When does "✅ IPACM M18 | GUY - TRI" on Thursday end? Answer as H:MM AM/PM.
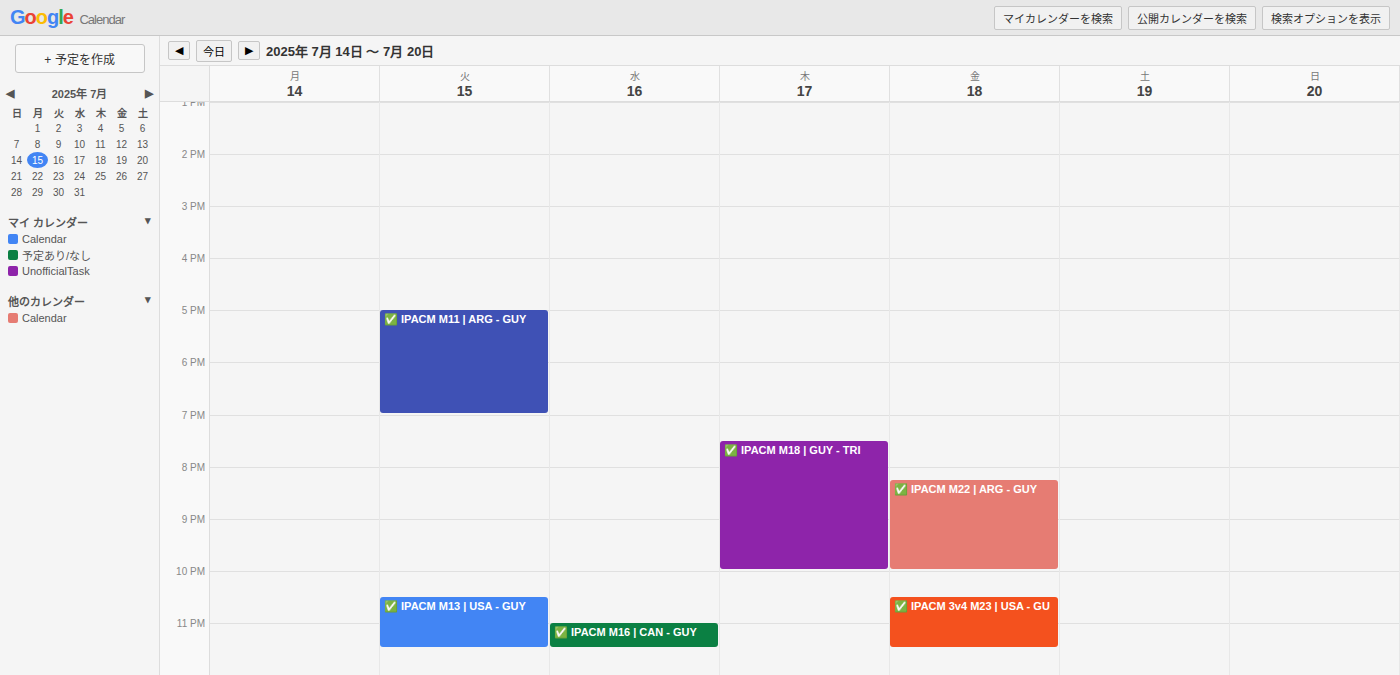
10:00 PM